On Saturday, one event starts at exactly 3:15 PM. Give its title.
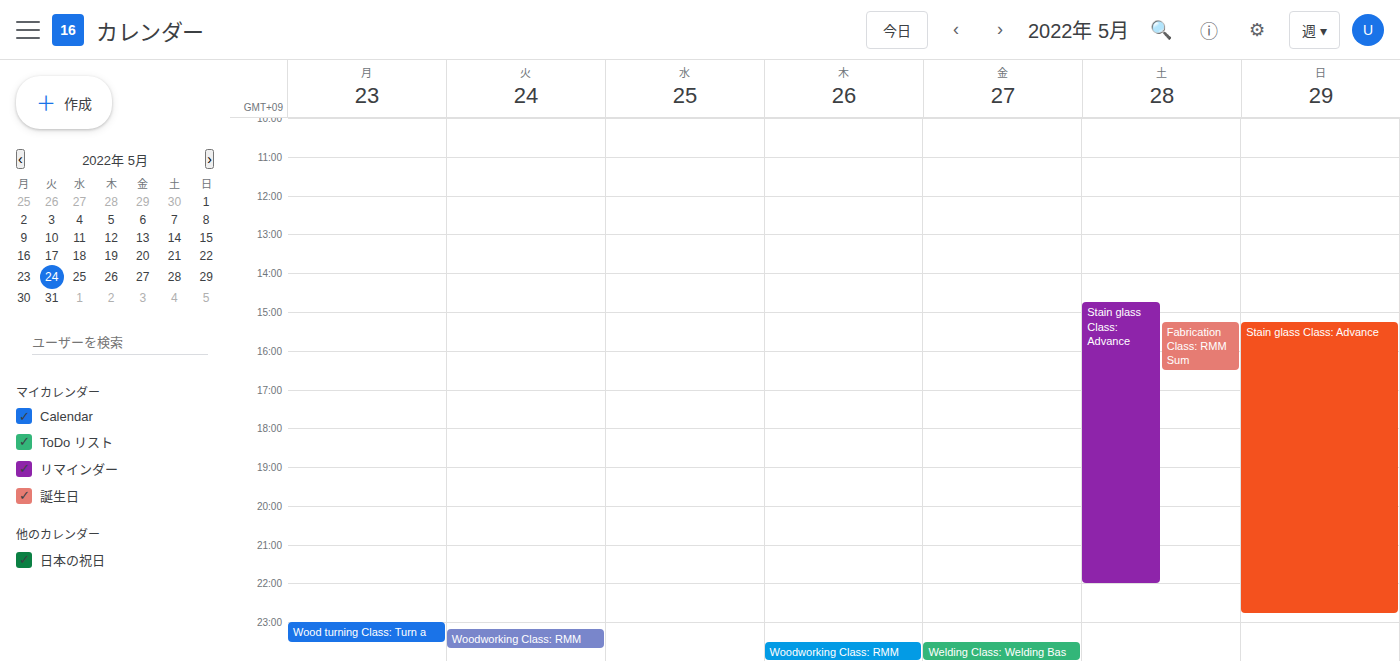
"Fabrication Class: RMM Sum"